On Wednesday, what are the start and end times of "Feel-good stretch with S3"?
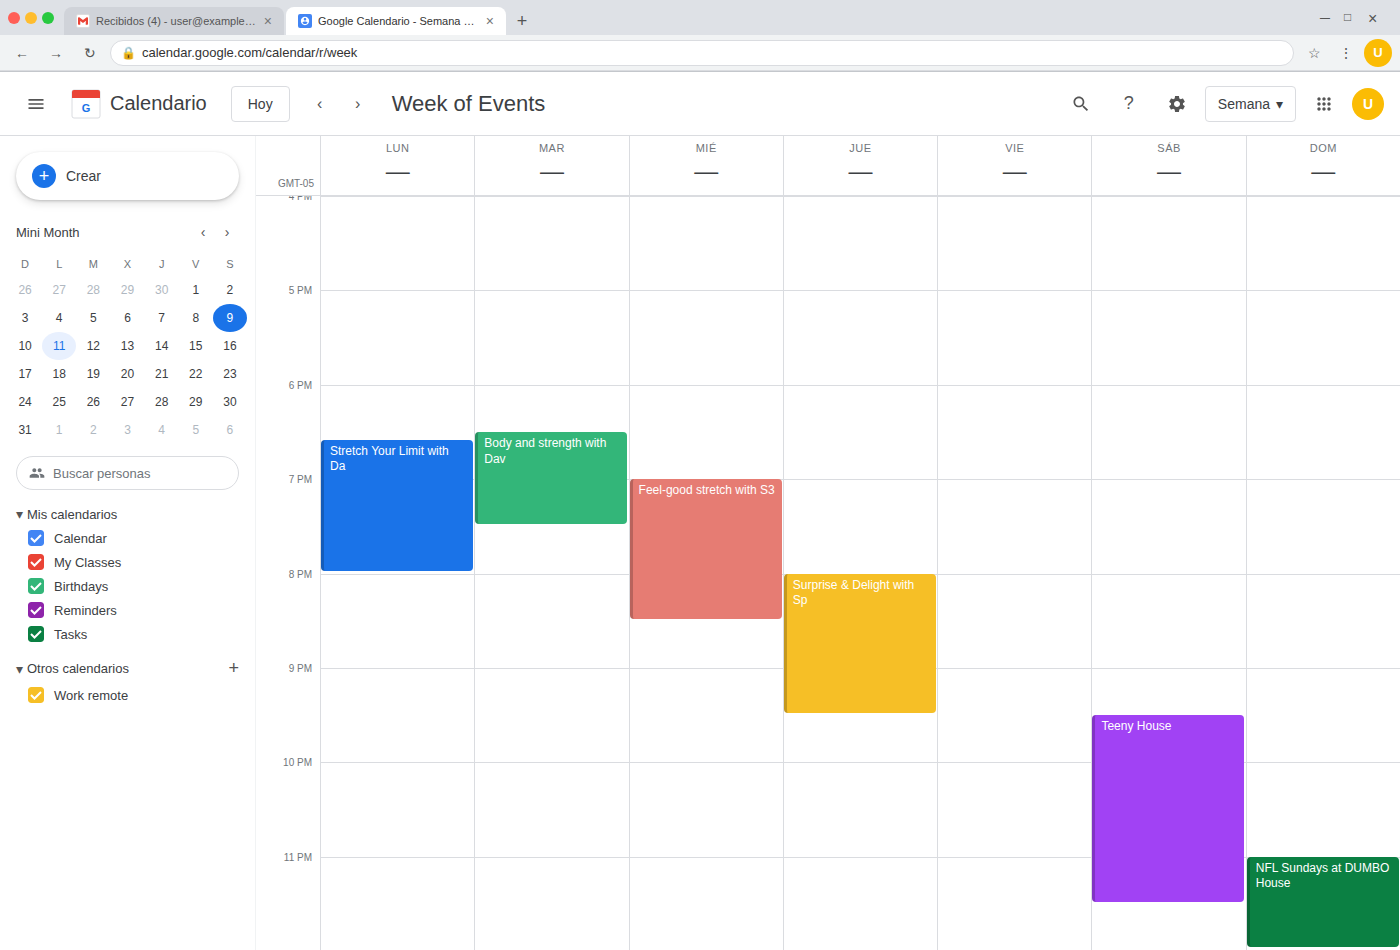
7:00 PM to 8:30 PM